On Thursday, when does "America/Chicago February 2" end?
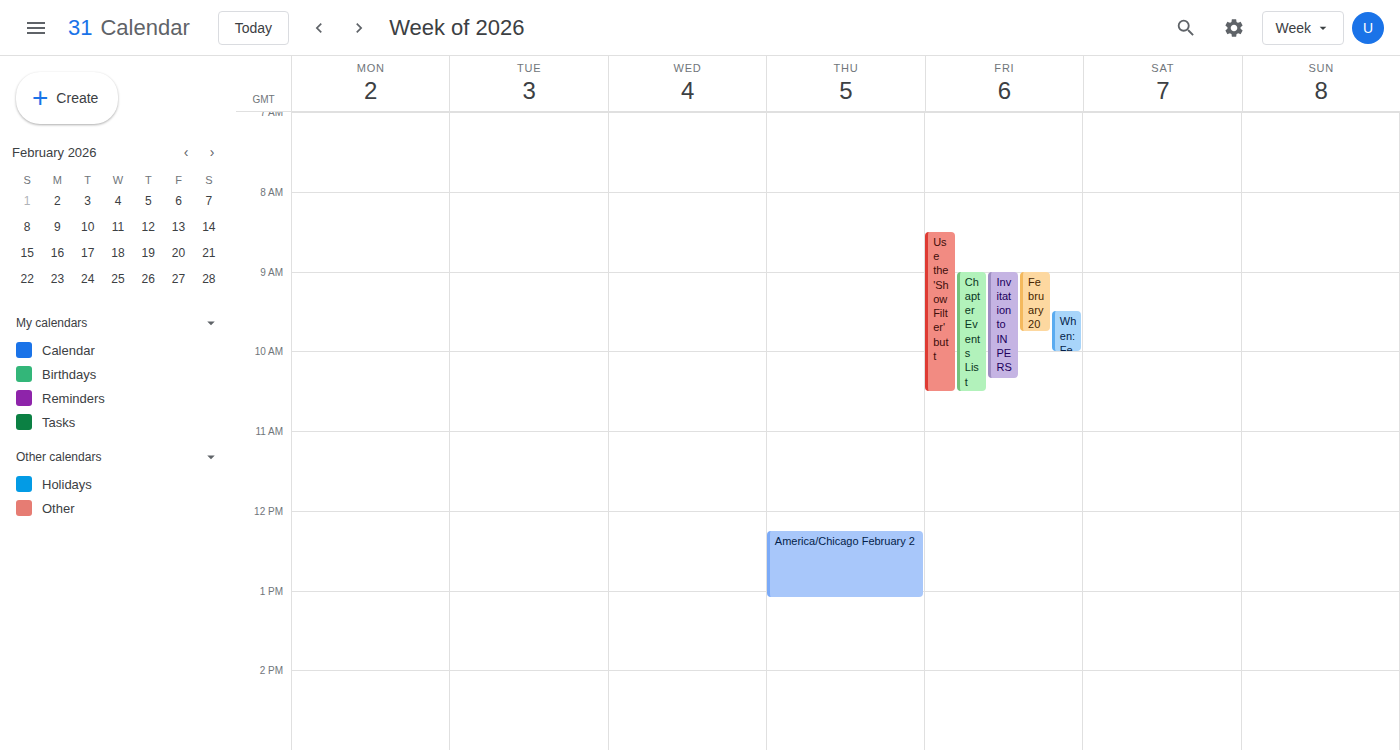
1:05 PM